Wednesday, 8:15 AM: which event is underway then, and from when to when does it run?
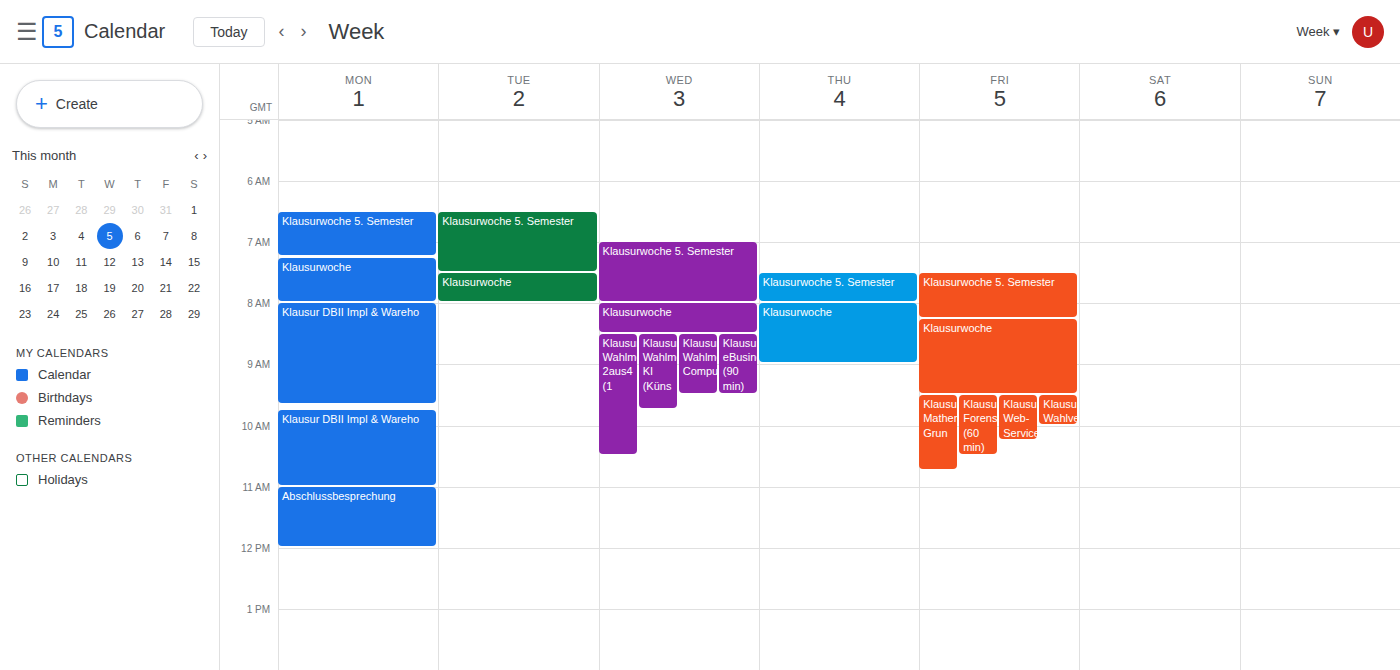
"Klausurwoche", 8:00 AM to 8:30 AM